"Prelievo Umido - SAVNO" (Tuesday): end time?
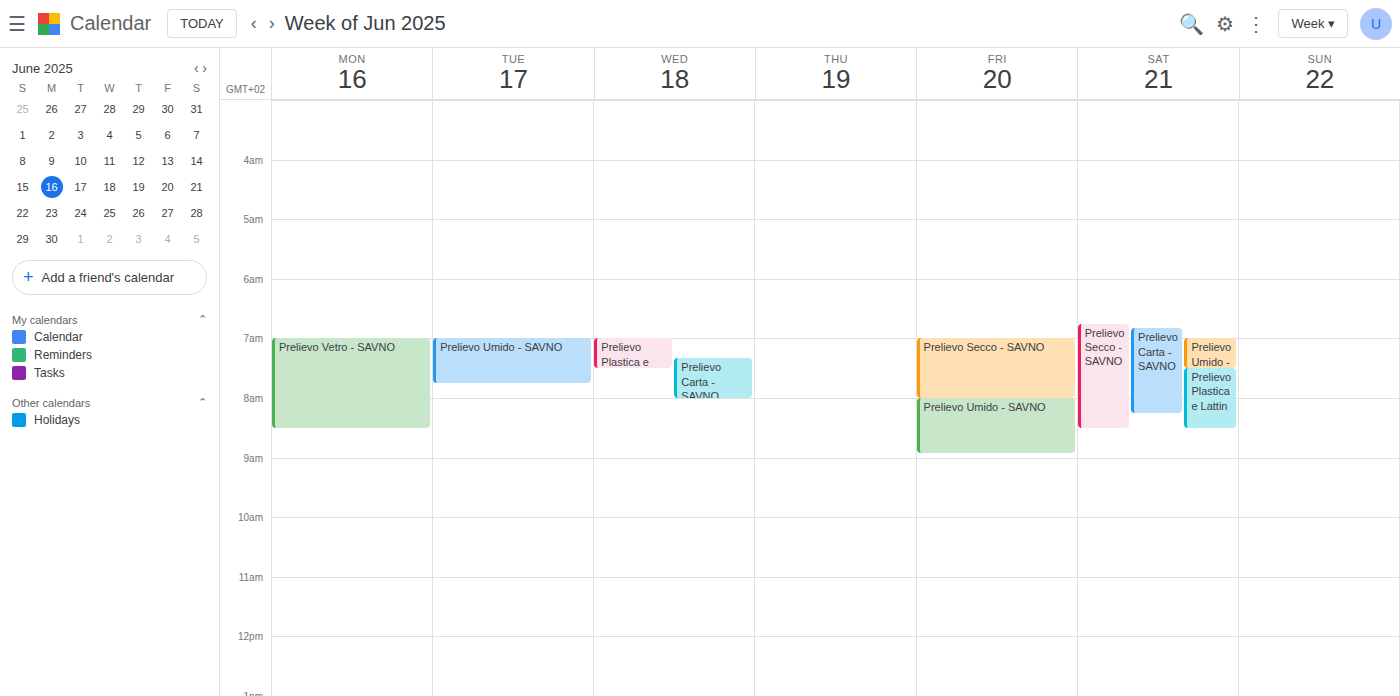
7:45 AM